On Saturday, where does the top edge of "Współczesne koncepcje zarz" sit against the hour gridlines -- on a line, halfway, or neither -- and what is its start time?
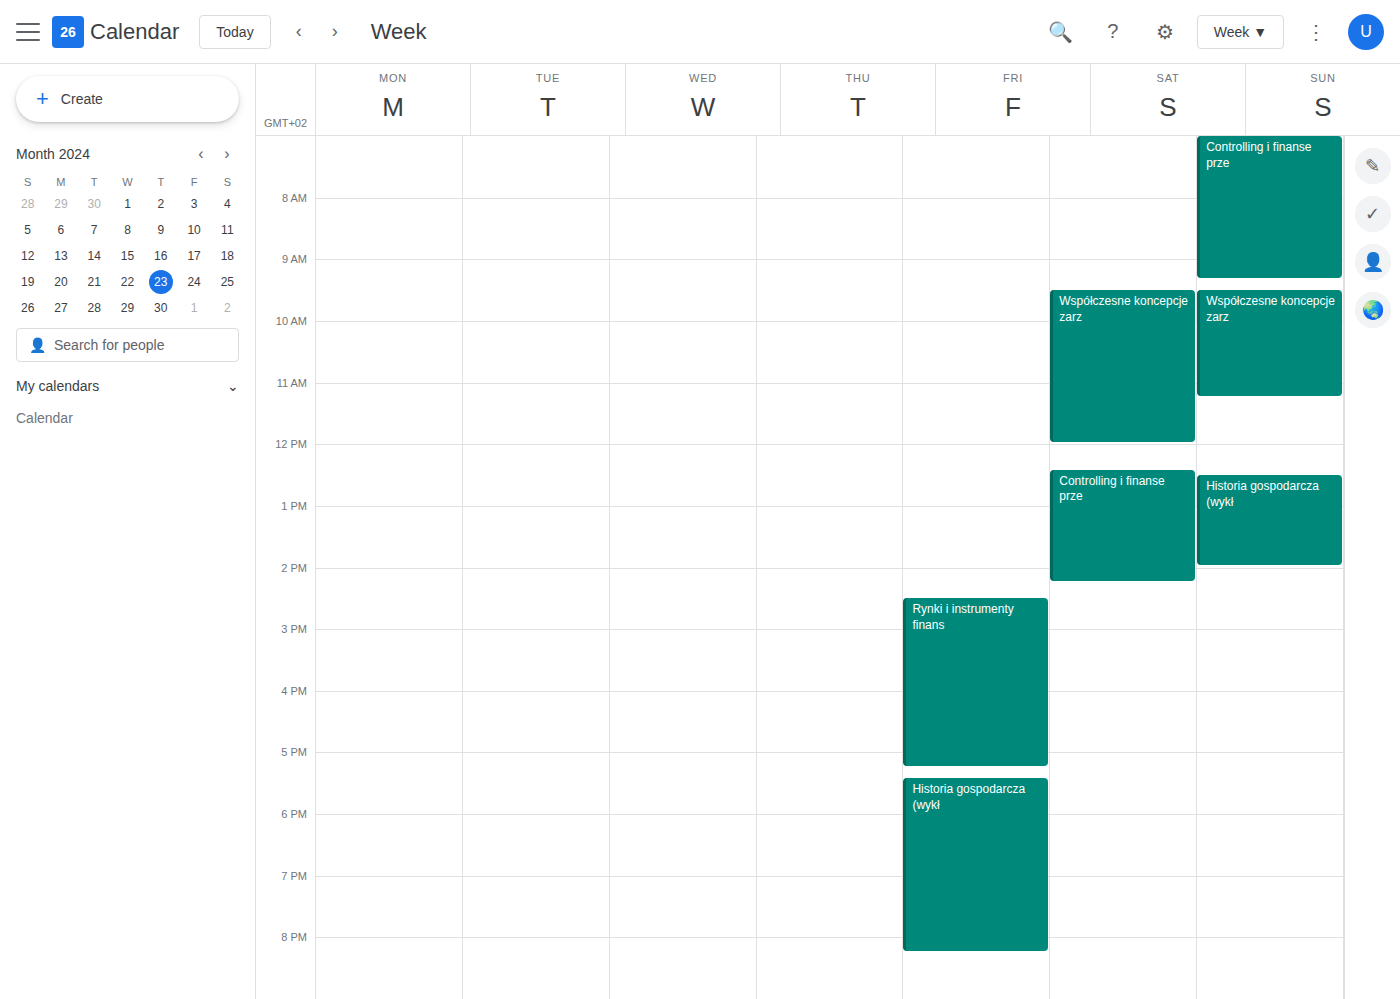
9:30 AM -- halfway between the 9 AM and 10 AM lines.